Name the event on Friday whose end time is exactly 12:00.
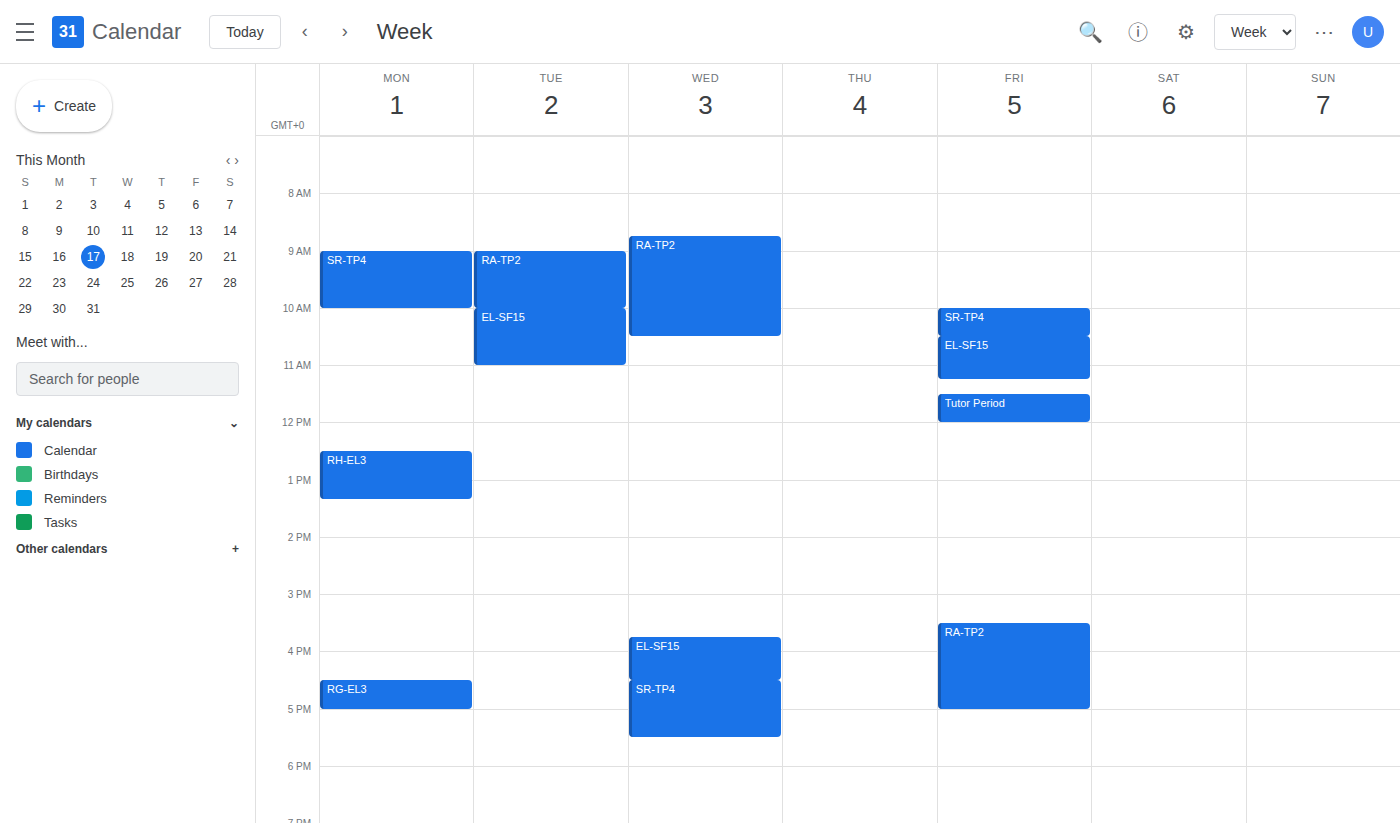
"Tutor Period"